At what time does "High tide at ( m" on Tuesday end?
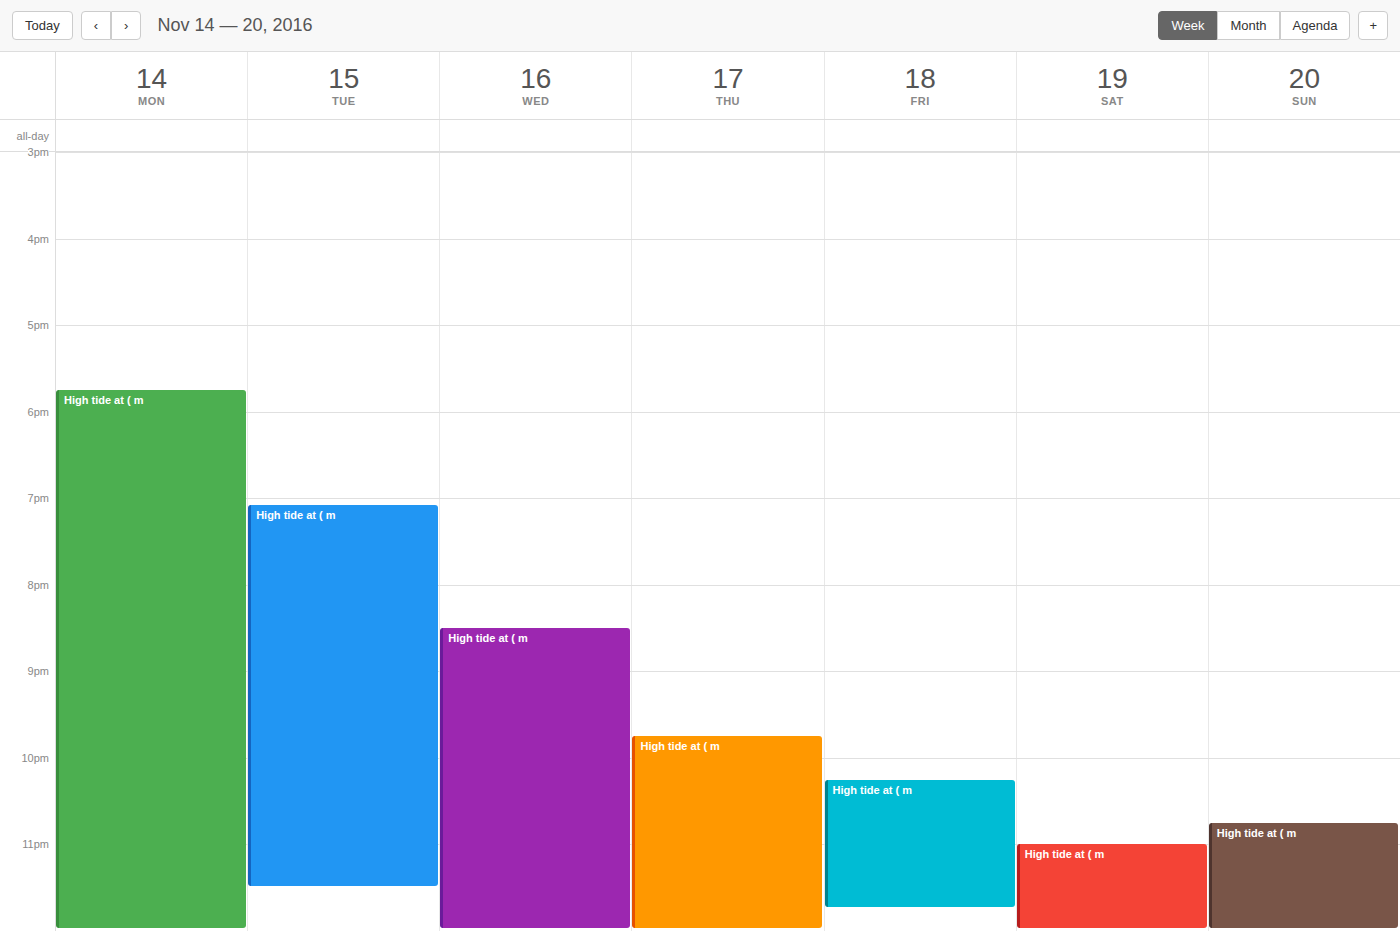
11:30 PM